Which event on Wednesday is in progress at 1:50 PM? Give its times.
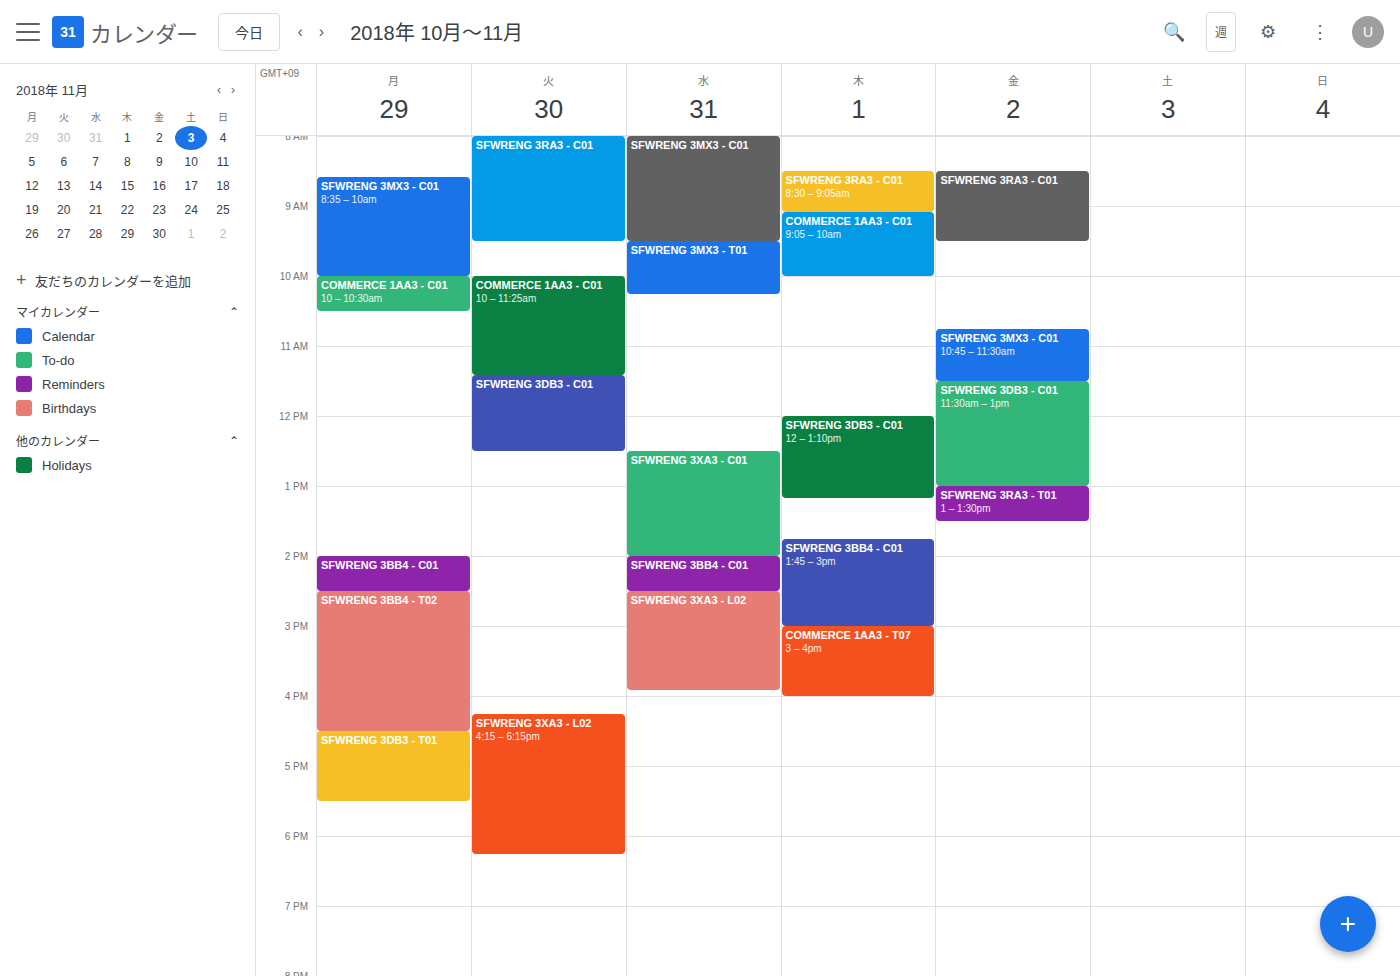
"SFWRENG 3XA3 - C01", 12:30 PM to 2:00 PM